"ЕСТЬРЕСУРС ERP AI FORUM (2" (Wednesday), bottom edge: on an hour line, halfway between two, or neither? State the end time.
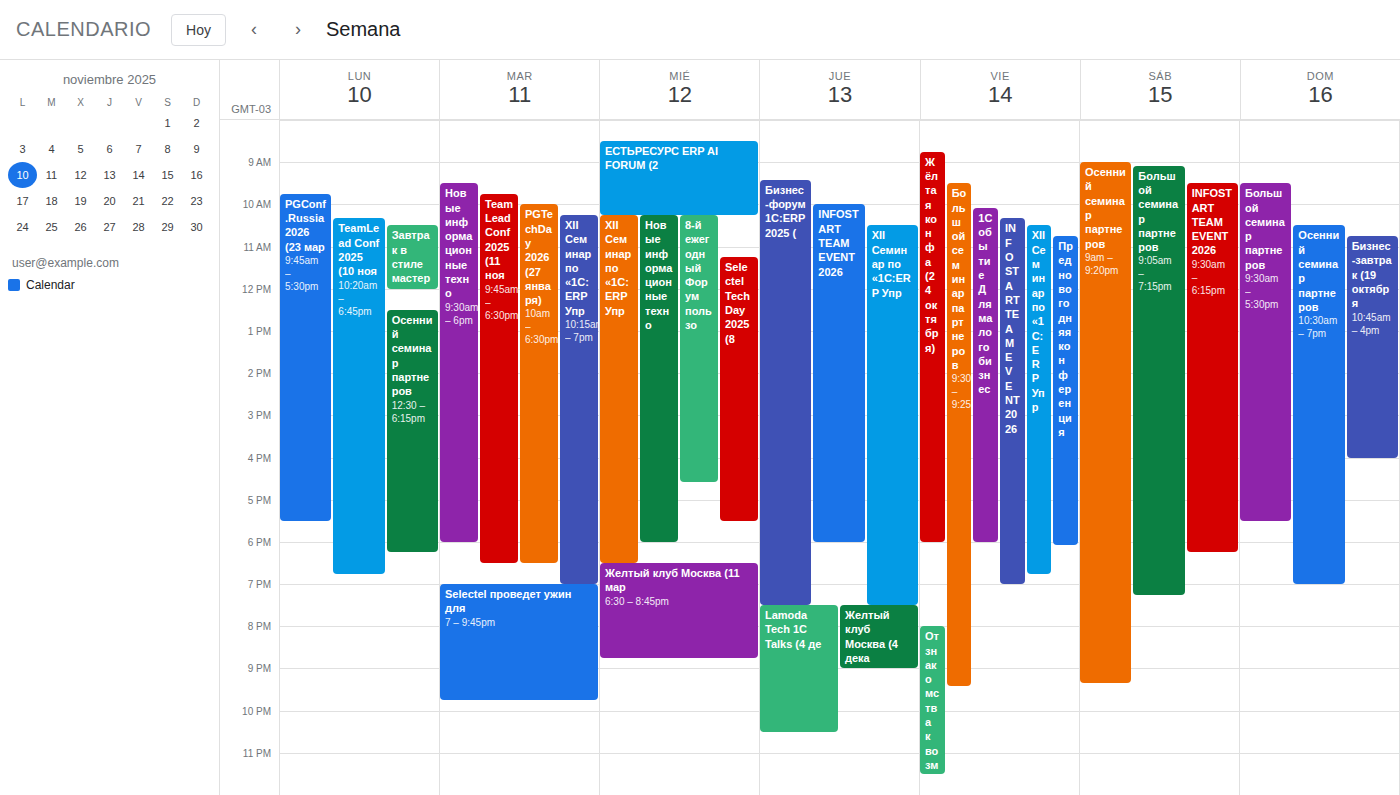
10:15 AM -- neither: a quarter of the way from the 10 AM line to the 11 AM line.